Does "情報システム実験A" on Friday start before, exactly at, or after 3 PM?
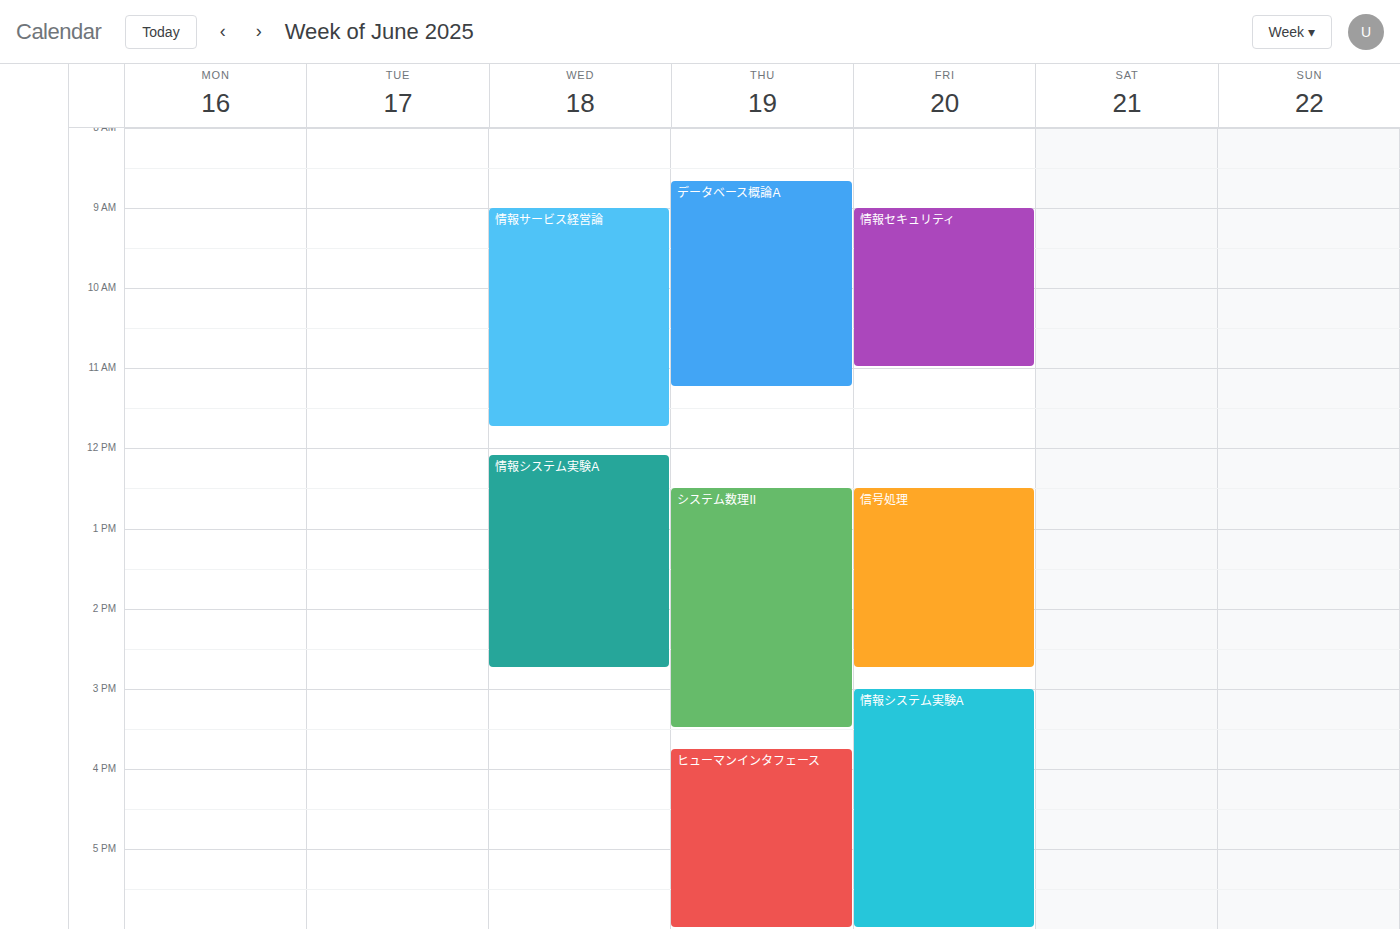
3:00 PM -- exactly at 3 PM, on the 3 PM line.